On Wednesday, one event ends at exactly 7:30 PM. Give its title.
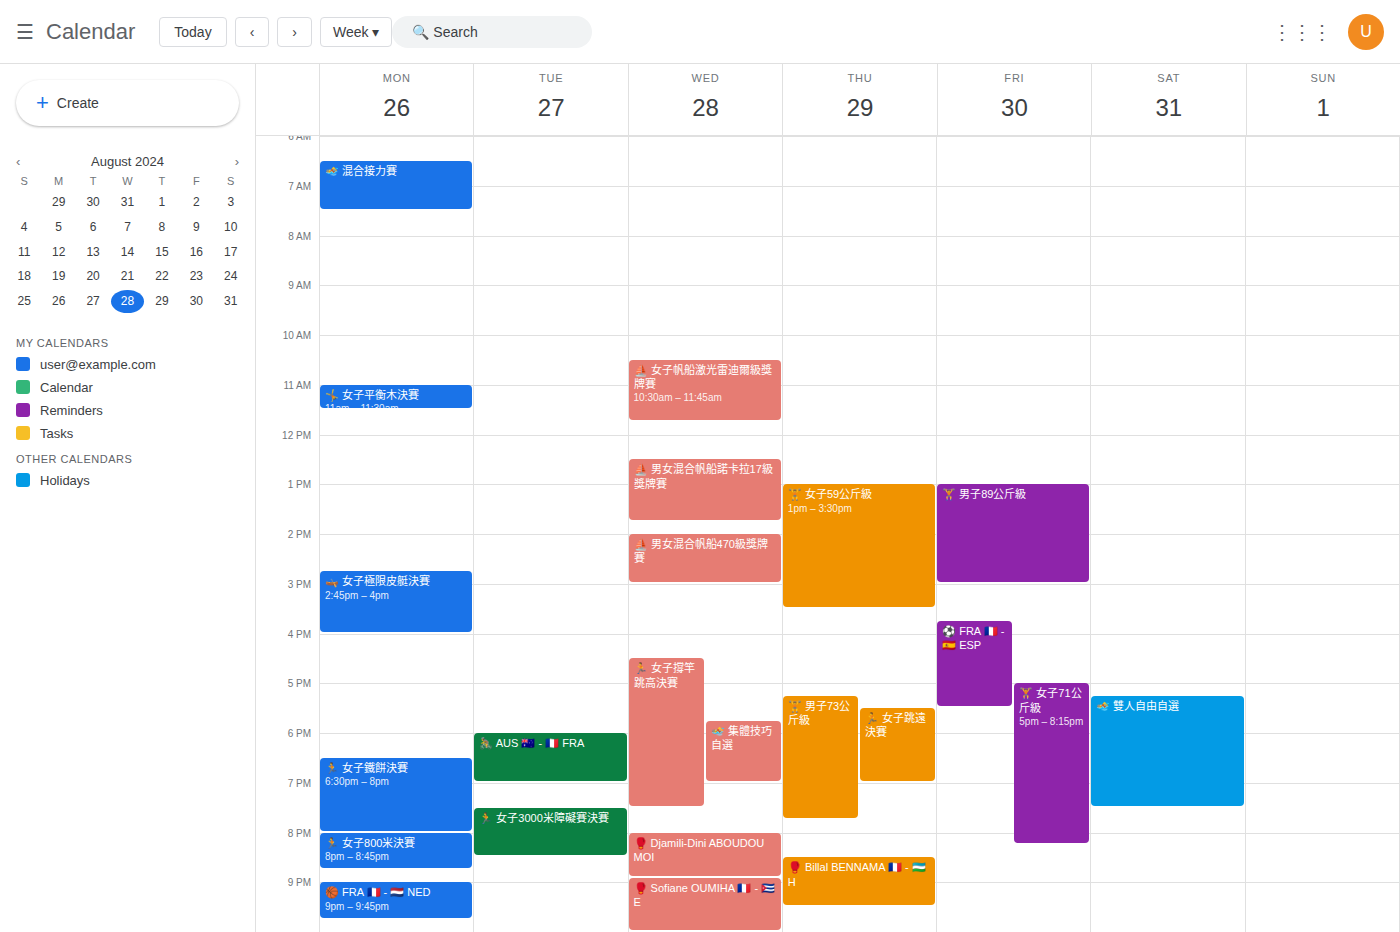
"🏃 女子撐竿跳高決賽"